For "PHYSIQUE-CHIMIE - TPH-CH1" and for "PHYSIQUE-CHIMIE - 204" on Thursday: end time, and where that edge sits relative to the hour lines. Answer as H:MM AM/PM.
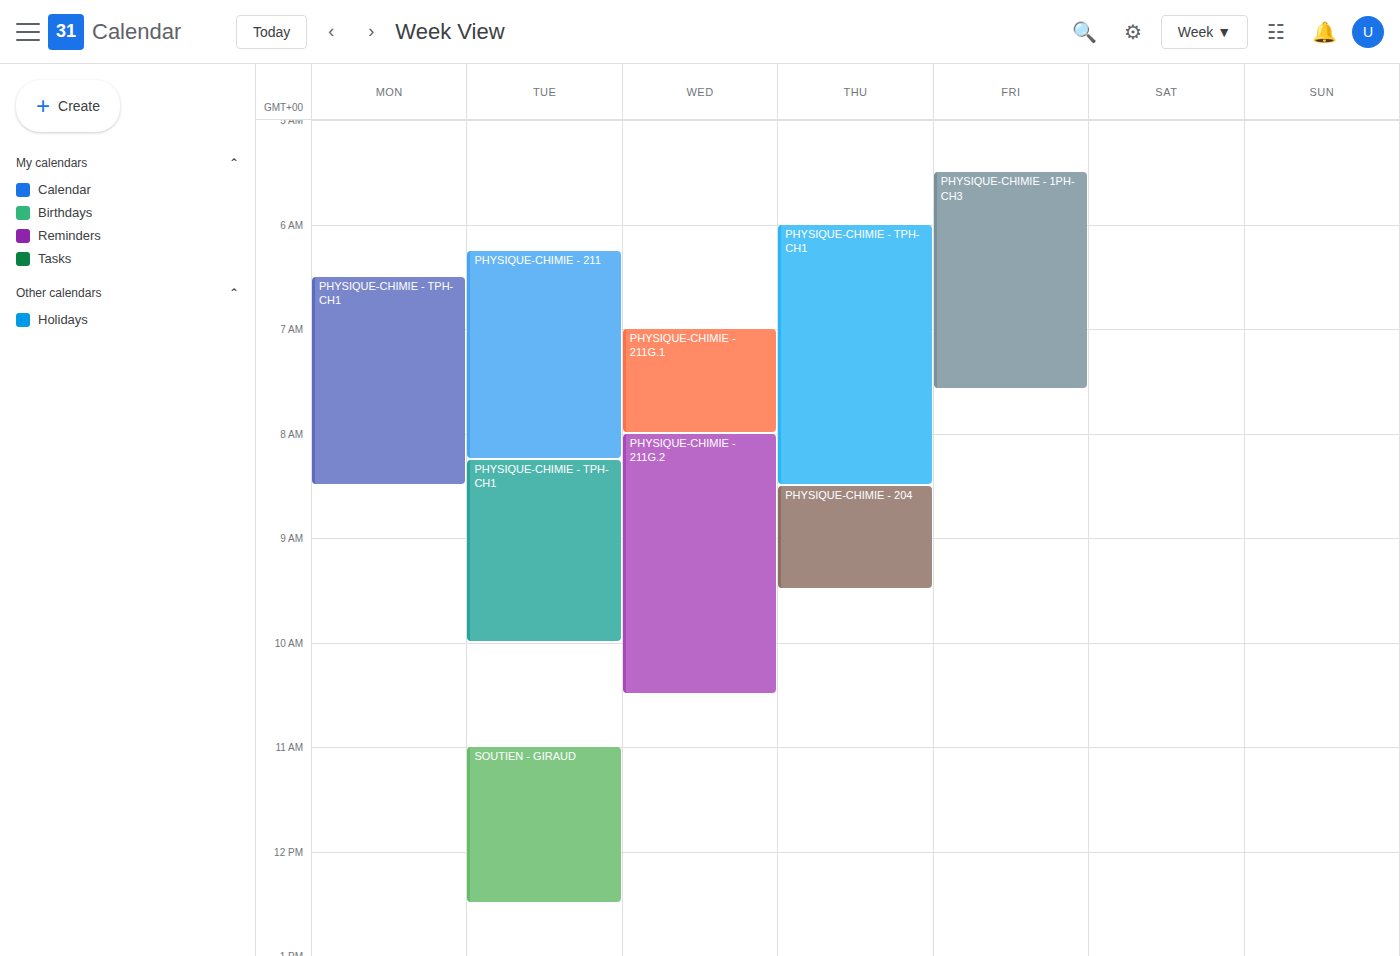
"PHYSIQUE-CHIMIE - TPH-CH1": 8:30 AM, halfway between the 8 AM and 9 AM lines. "PHYSIQUE-CHIMIE - 204": 9:30 AM, halfway between the 9 AM and 10 AM lines.